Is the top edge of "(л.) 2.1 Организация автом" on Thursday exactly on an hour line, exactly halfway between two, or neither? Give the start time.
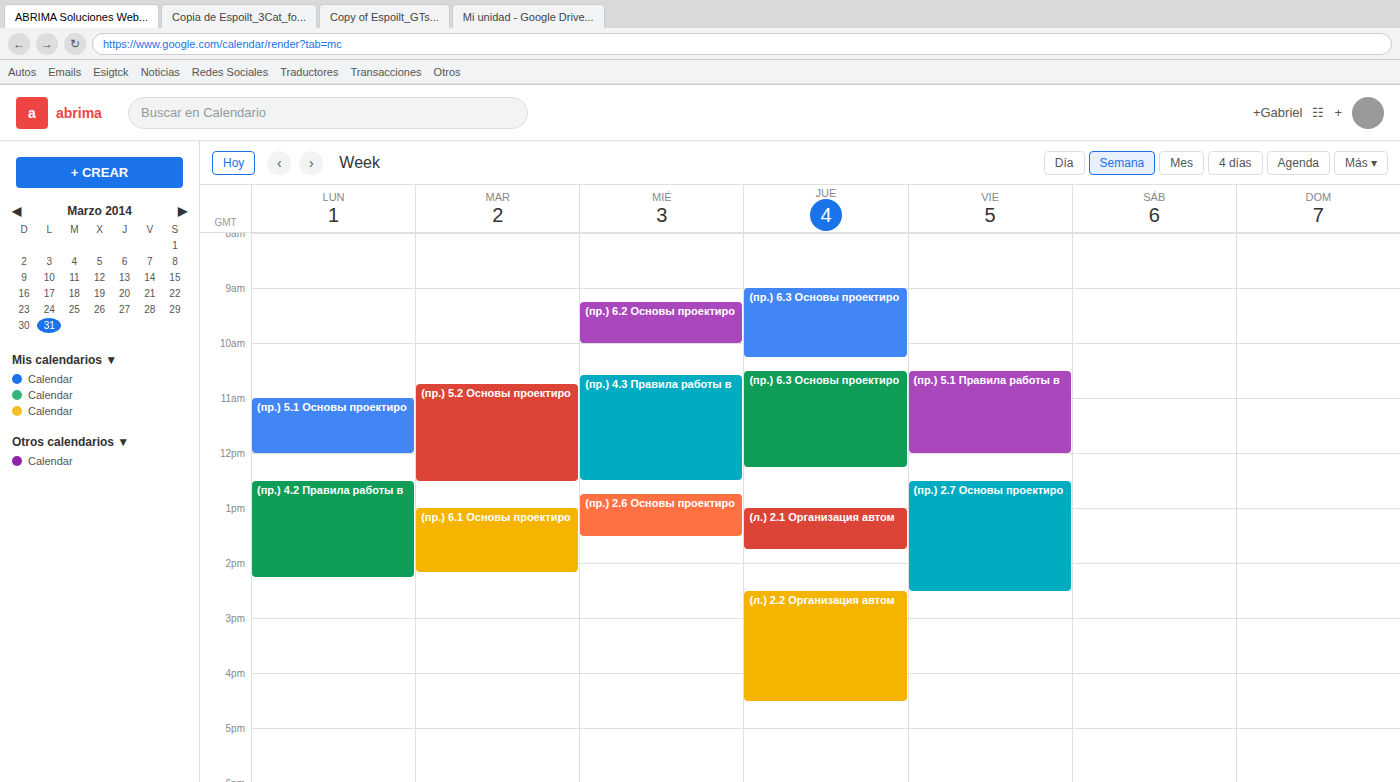
1:00 PM -- exactly on the 1 PM line.